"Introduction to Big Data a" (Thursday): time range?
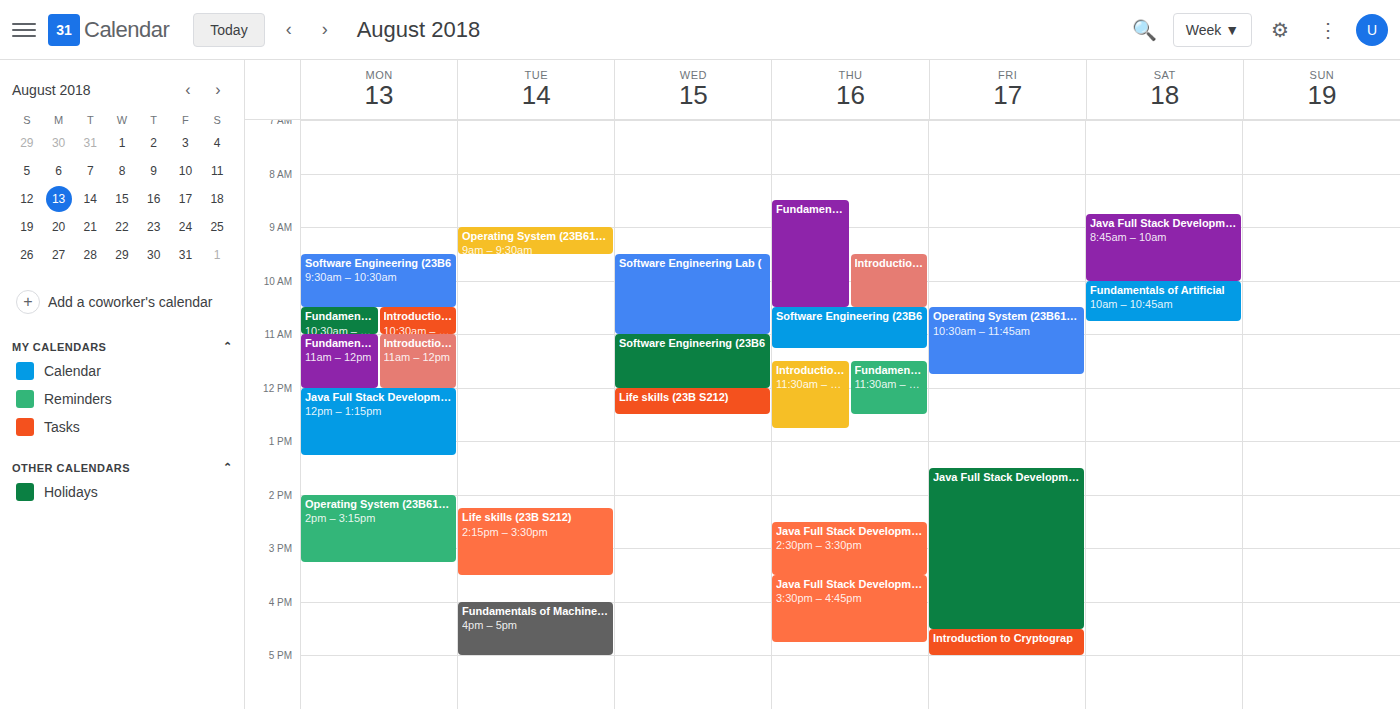
9:30 AM to 10:30 AM